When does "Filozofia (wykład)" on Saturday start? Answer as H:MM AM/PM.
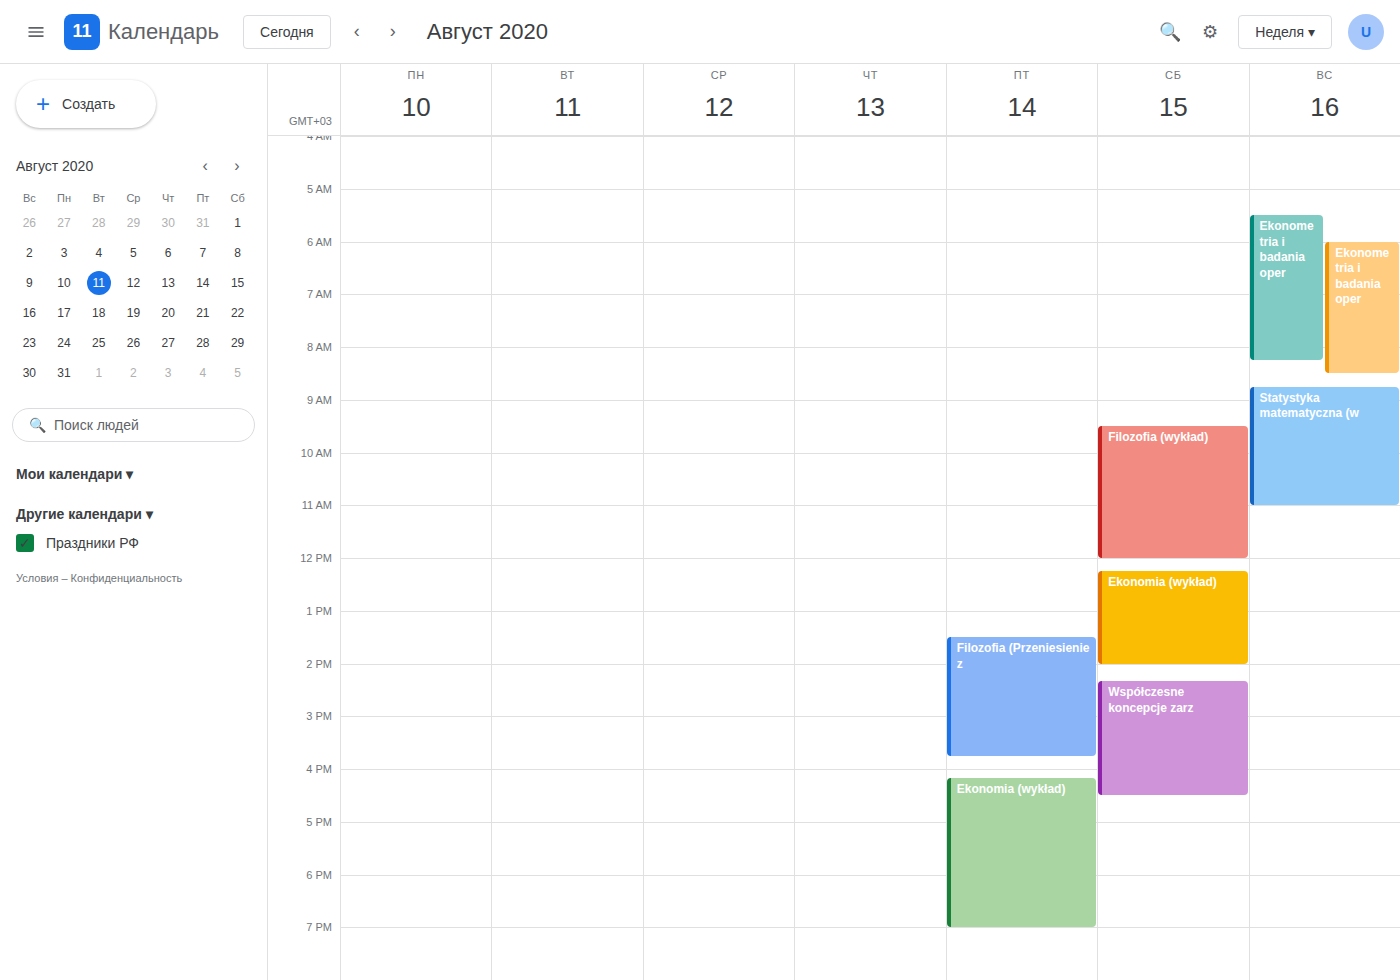
9:30 AM